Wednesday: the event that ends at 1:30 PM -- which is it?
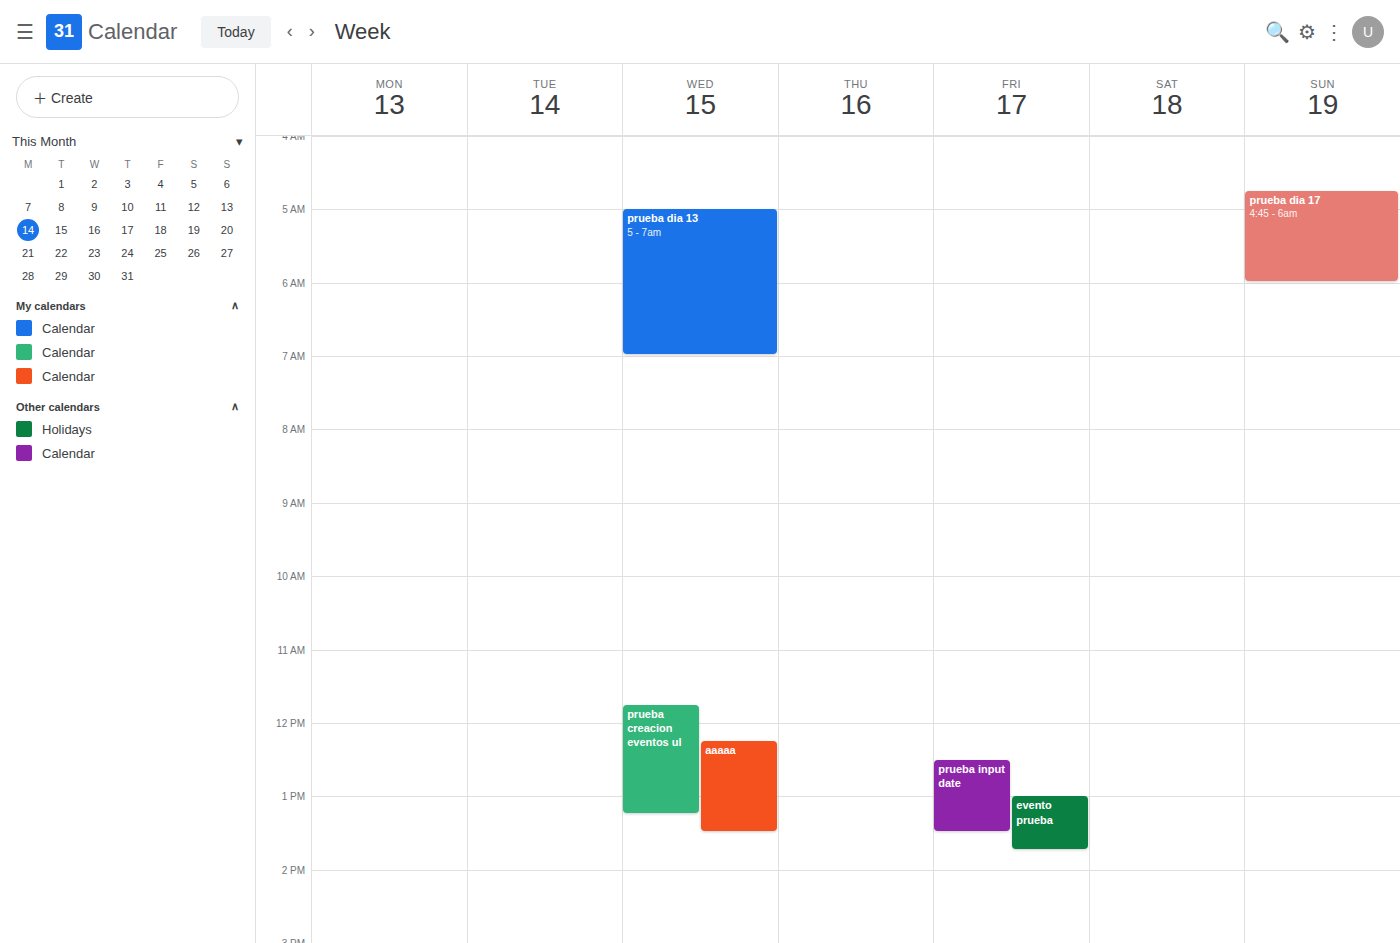
"aaaaa"